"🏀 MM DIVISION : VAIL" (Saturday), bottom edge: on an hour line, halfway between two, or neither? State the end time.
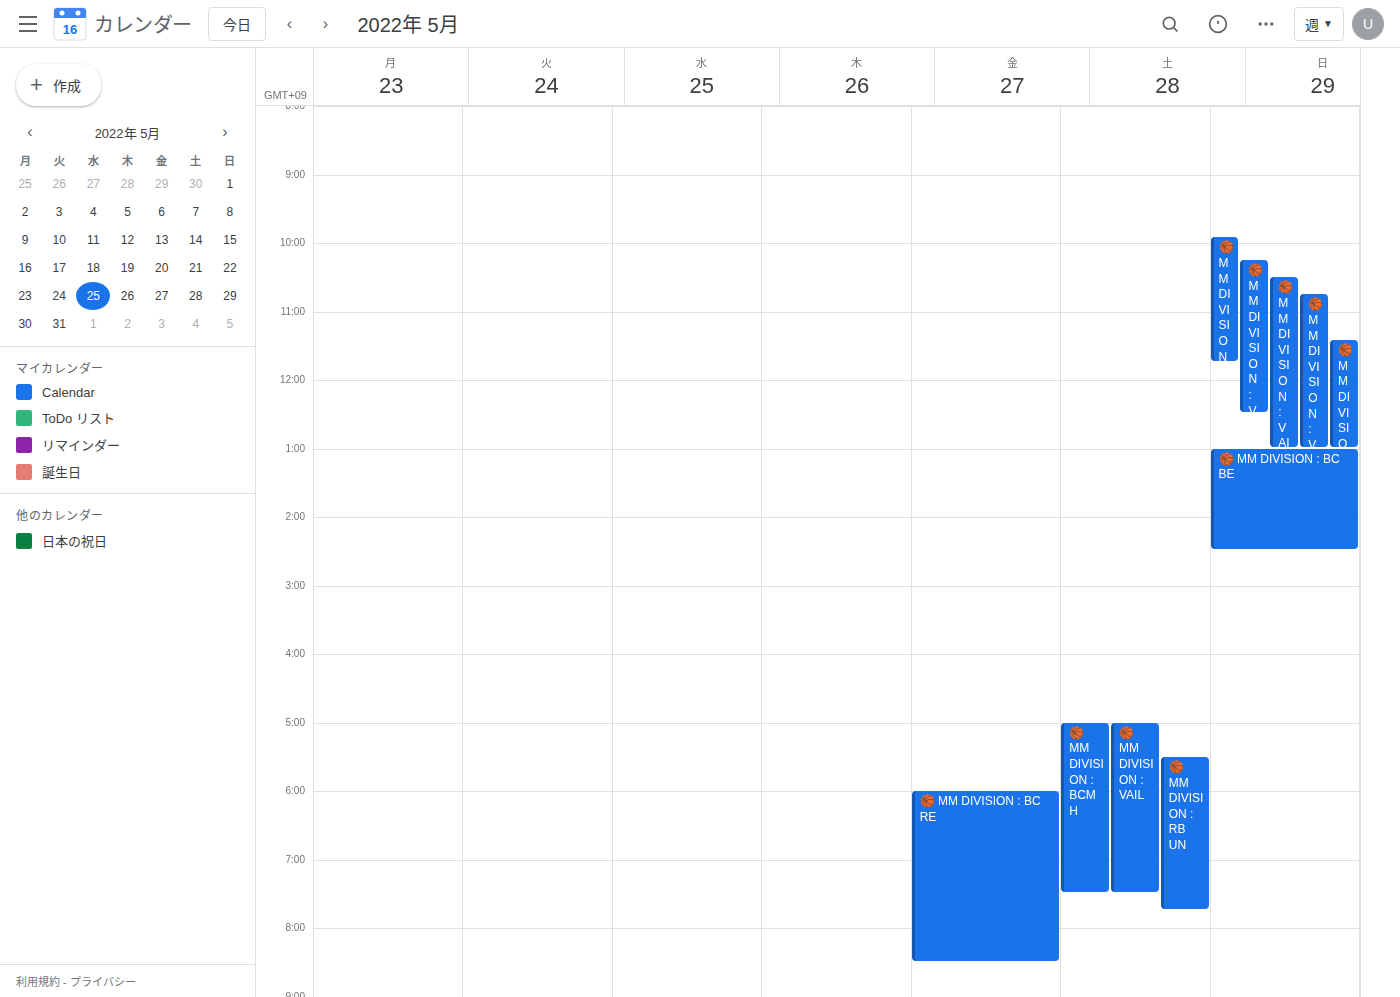
7:30 PM -- halfway between the 7 PM and 8 PM lines.